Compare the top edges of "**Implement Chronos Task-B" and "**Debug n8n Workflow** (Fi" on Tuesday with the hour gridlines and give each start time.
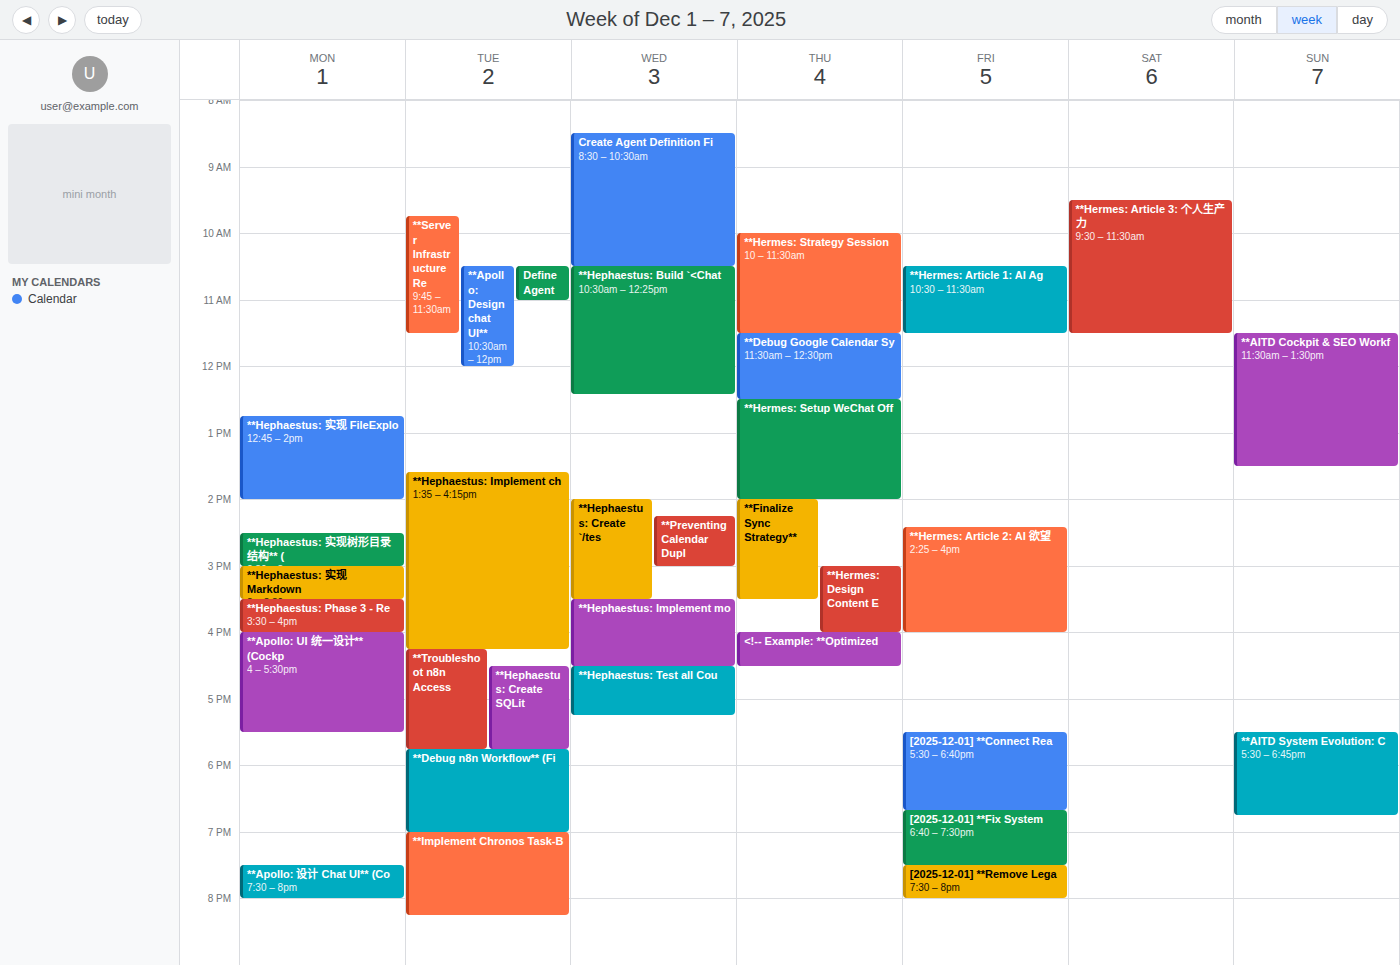
"**Implement Chronos Task-B": 7:00 PM, exactly on the 7 PM line. "**Debug n8n Workflow** (Fi": 5:45 PM, neither: three quarters of the way from the 5 PM line to the 6 PM line.